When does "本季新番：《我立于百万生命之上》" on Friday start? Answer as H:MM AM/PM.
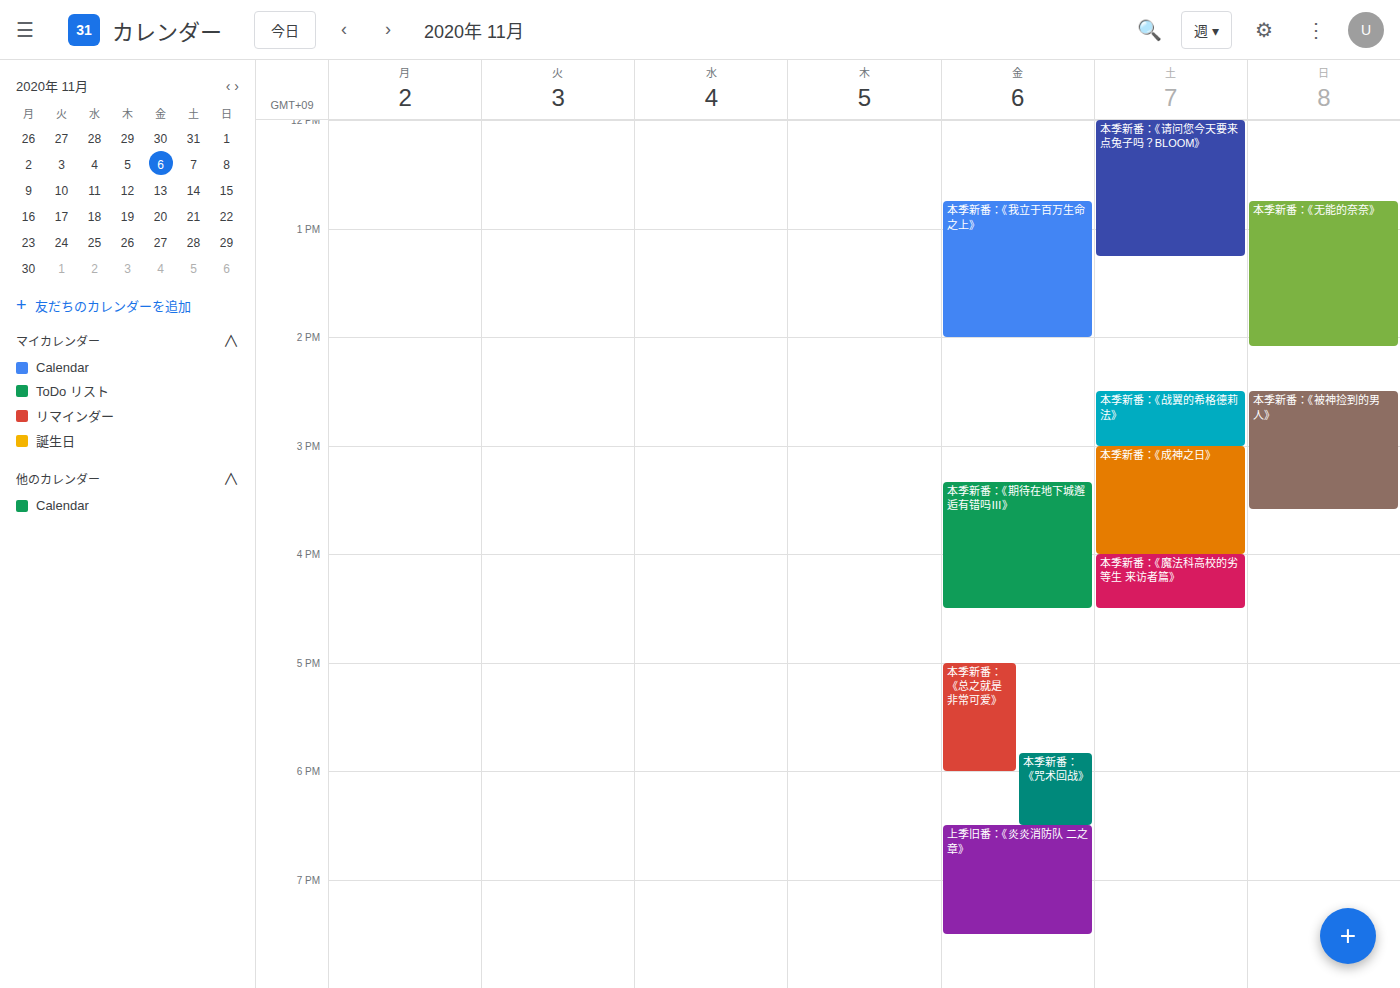
12:45 PM